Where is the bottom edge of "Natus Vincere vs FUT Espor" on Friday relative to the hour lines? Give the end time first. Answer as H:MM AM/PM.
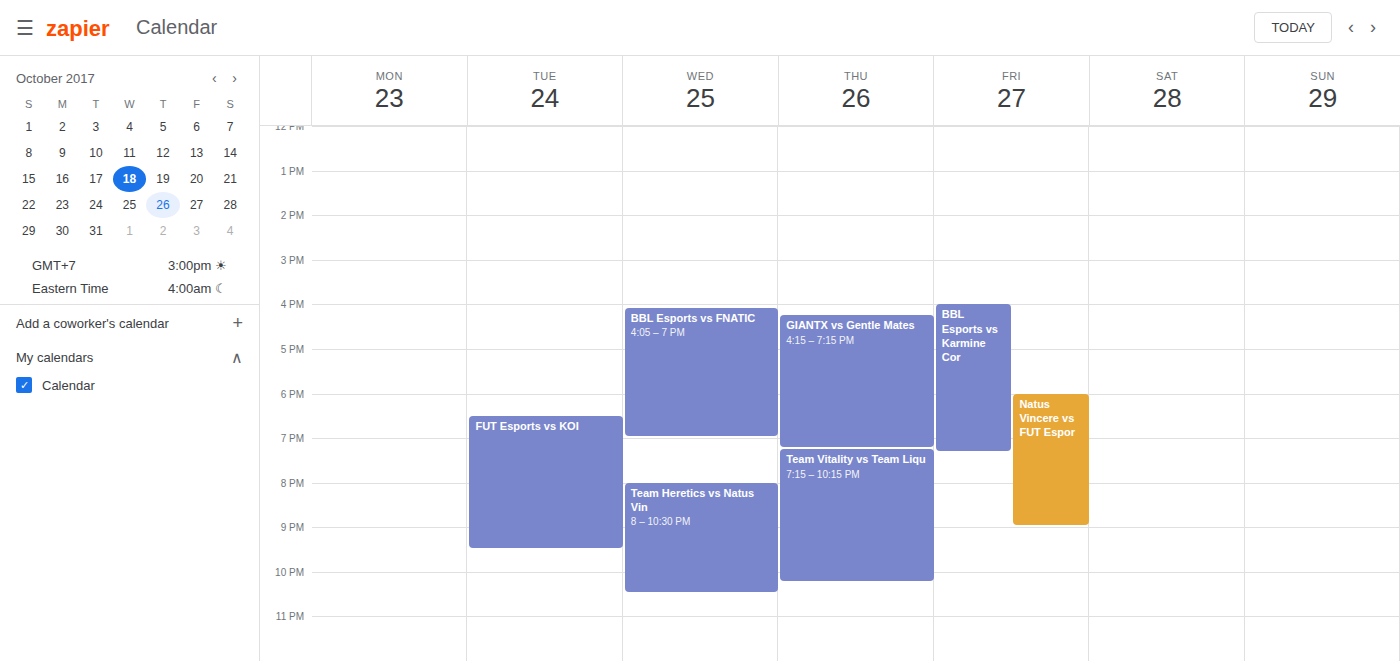
9:00 PM -- exactly on the 9 PM line.